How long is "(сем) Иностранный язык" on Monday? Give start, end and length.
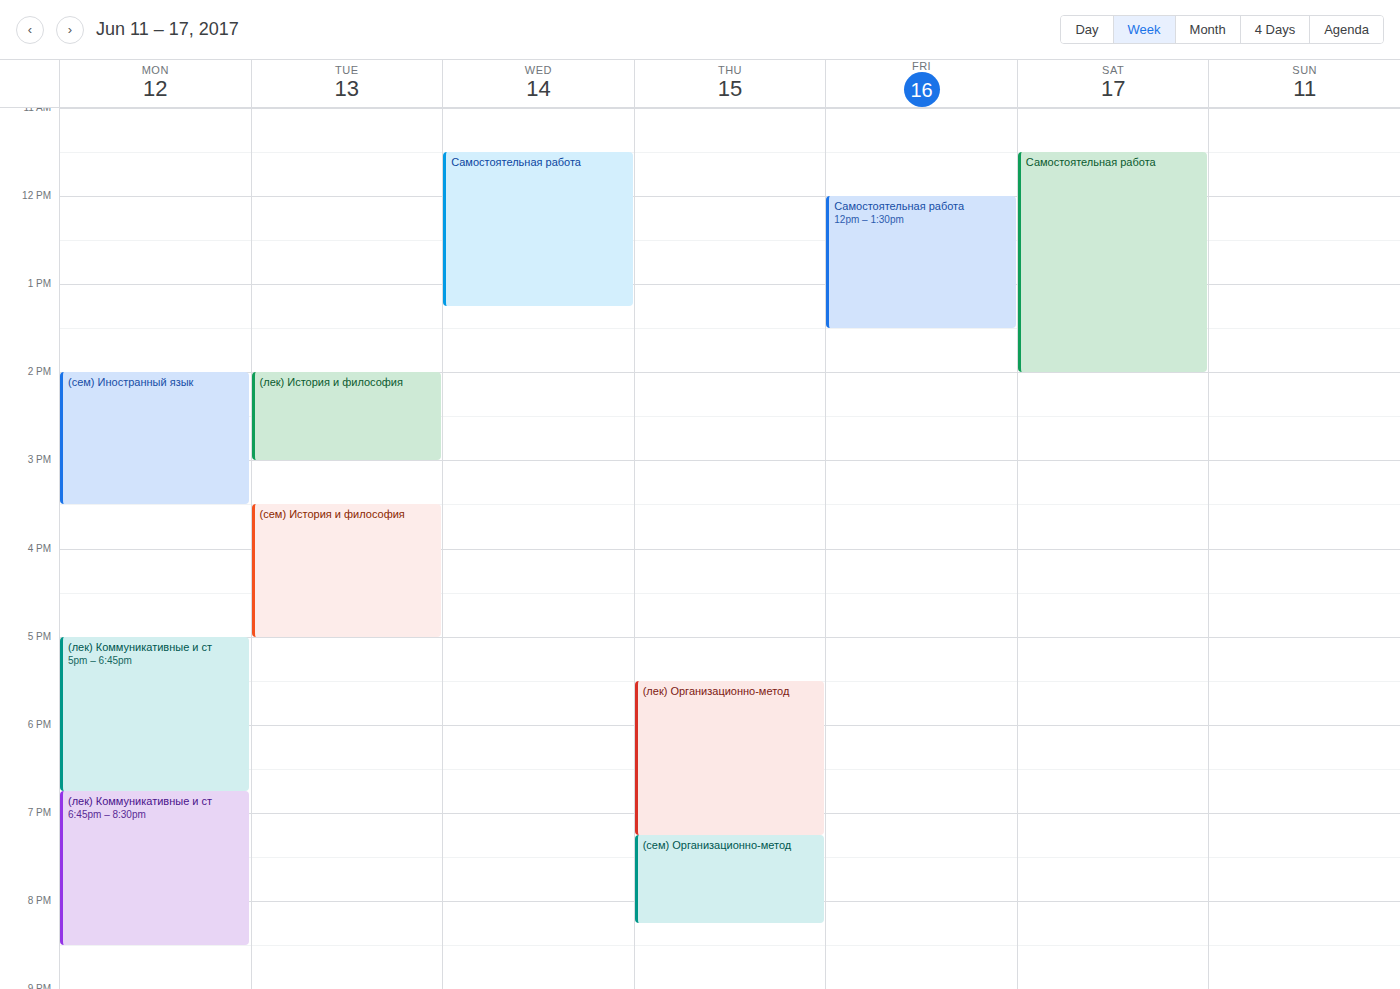
2:00 PM to 3:30 PM, 1 hour 30 minutes